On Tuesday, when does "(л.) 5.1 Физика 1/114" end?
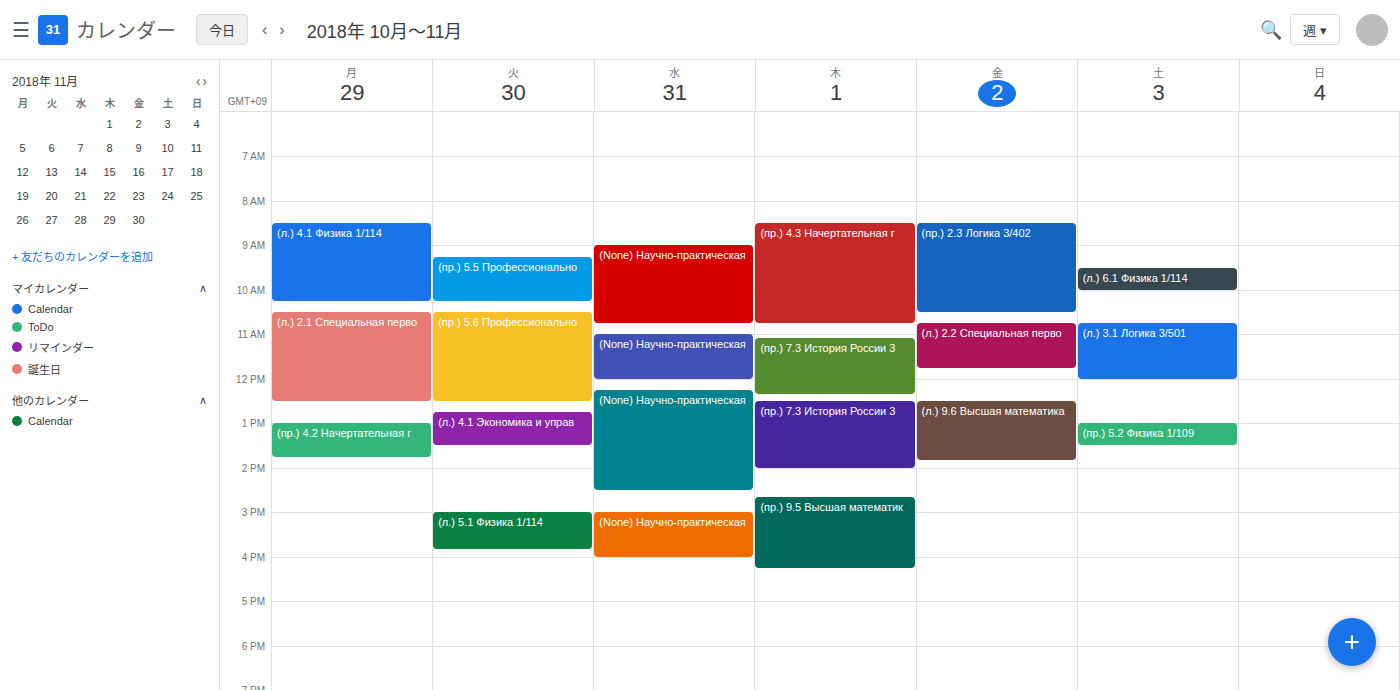
3:50 PM